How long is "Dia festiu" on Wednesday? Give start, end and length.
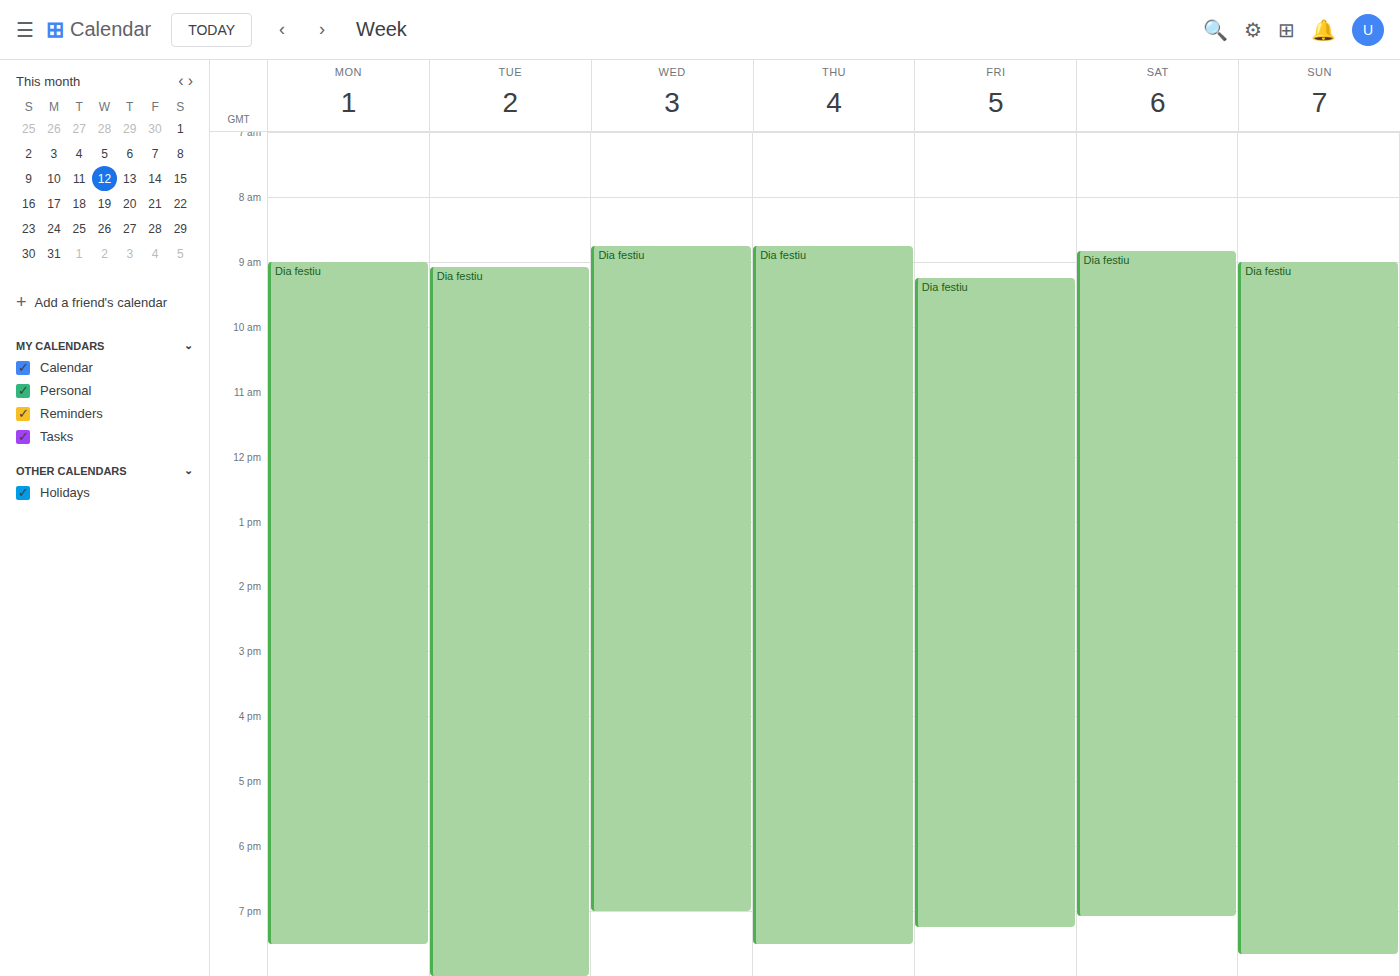
8:45 AM to 7:00 PM, 10 hours 15 minutes